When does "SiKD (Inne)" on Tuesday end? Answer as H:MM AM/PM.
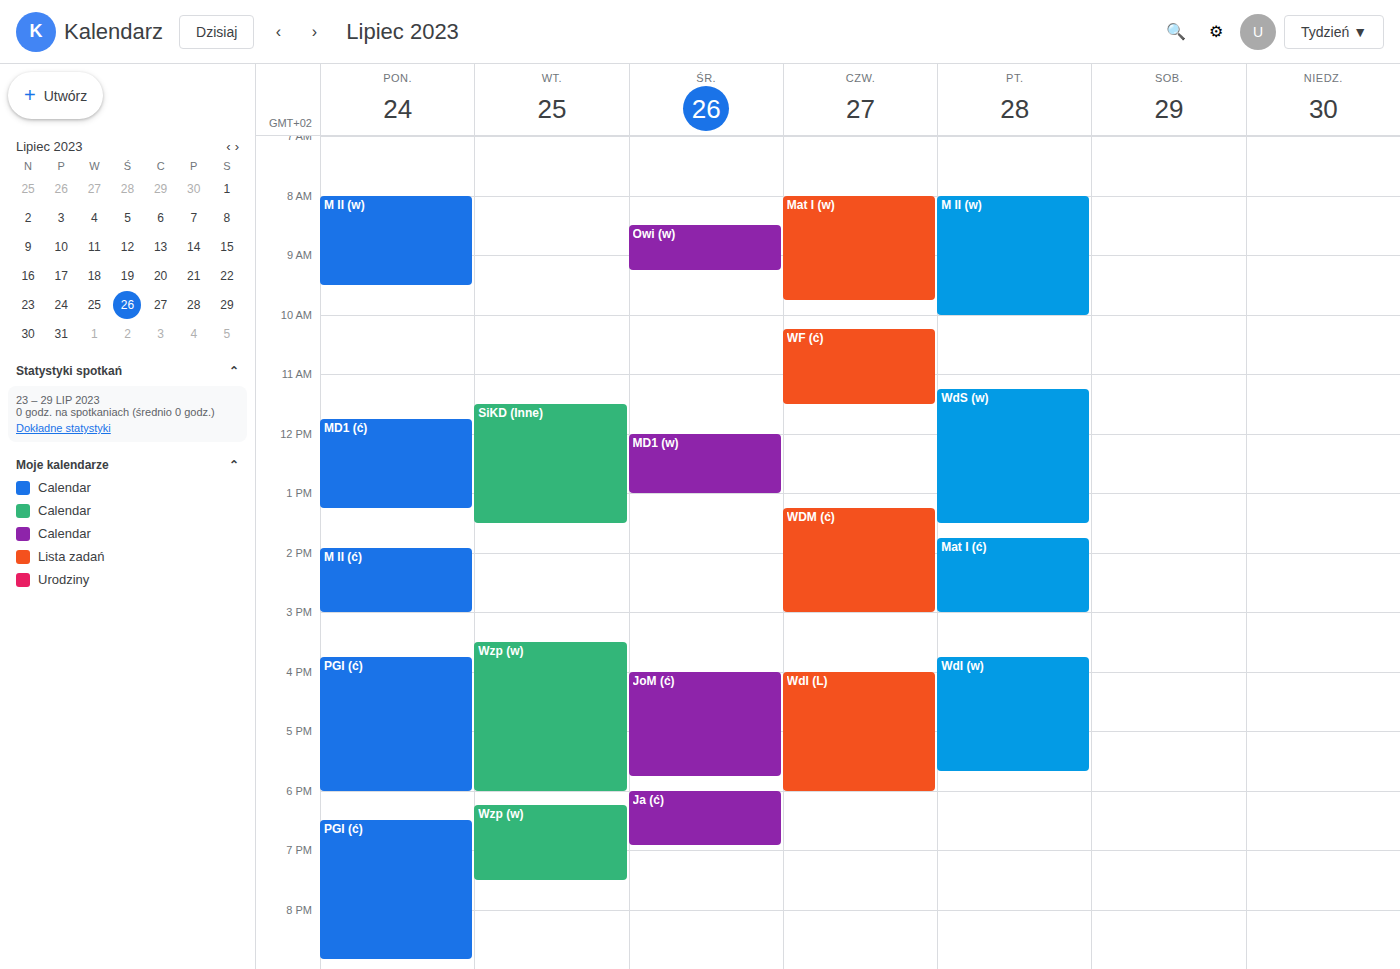
1:30 PM